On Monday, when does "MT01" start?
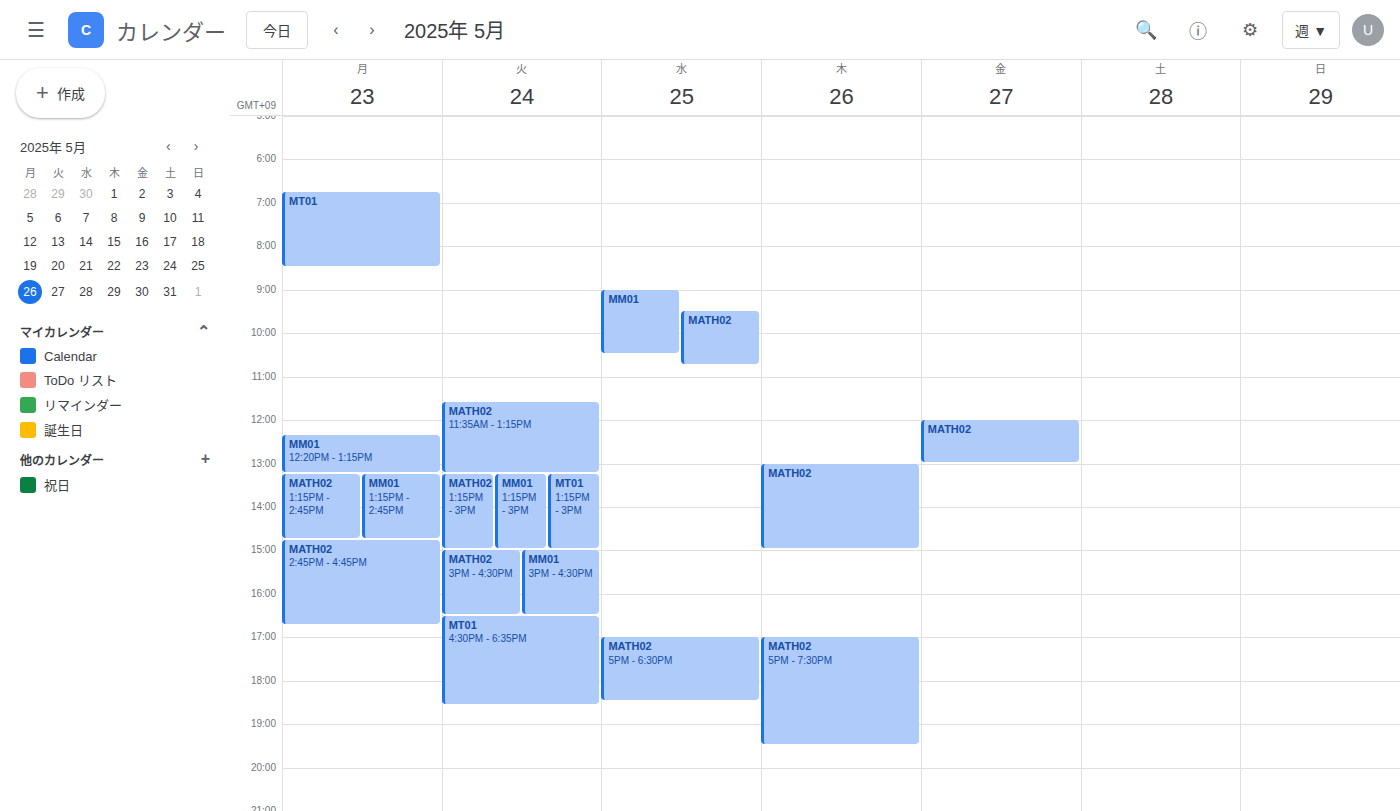
6:45 AM